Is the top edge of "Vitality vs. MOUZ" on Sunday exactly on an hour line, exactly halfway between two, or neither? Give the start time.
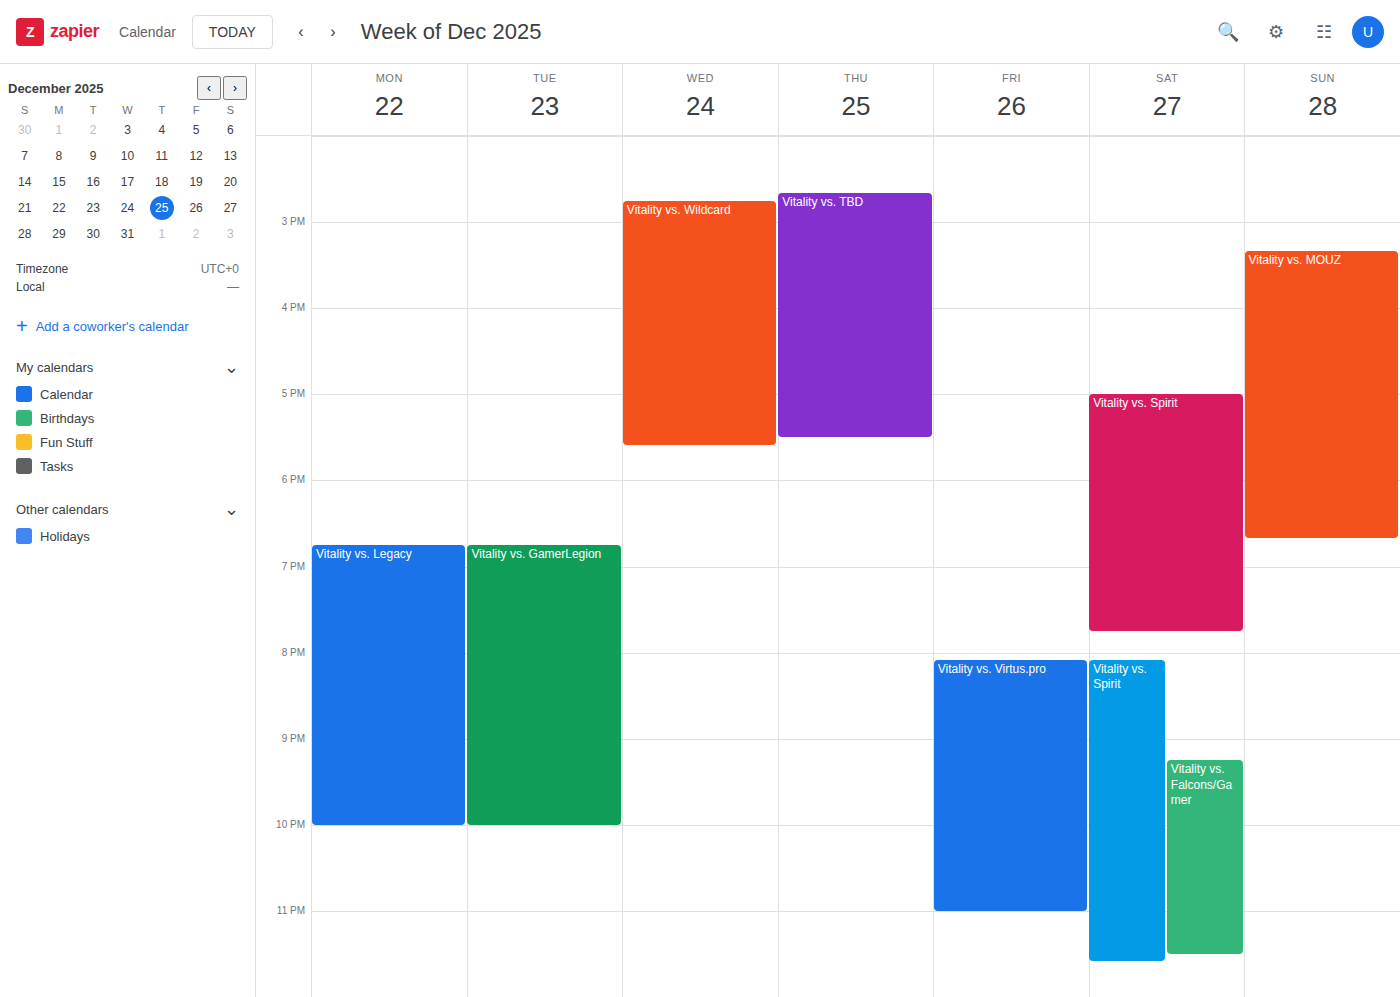
3:20 PM -- neither: 20 minutes below the 3 PM line and 40 minutes above the 4 PM line.